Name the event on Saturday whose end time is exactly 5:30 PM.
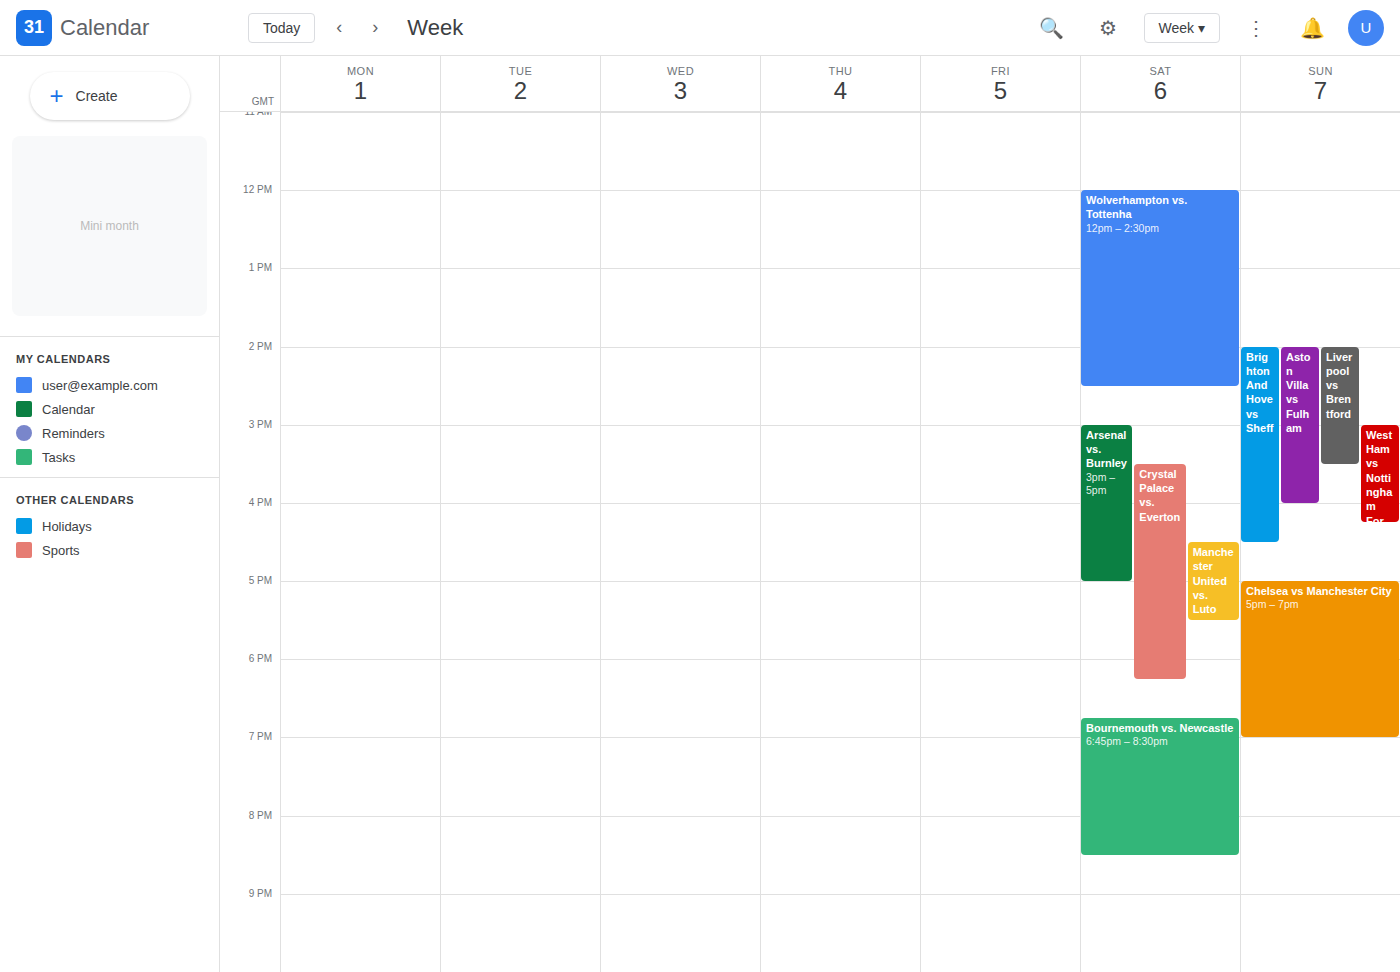
"Manchester United vs. Luto"